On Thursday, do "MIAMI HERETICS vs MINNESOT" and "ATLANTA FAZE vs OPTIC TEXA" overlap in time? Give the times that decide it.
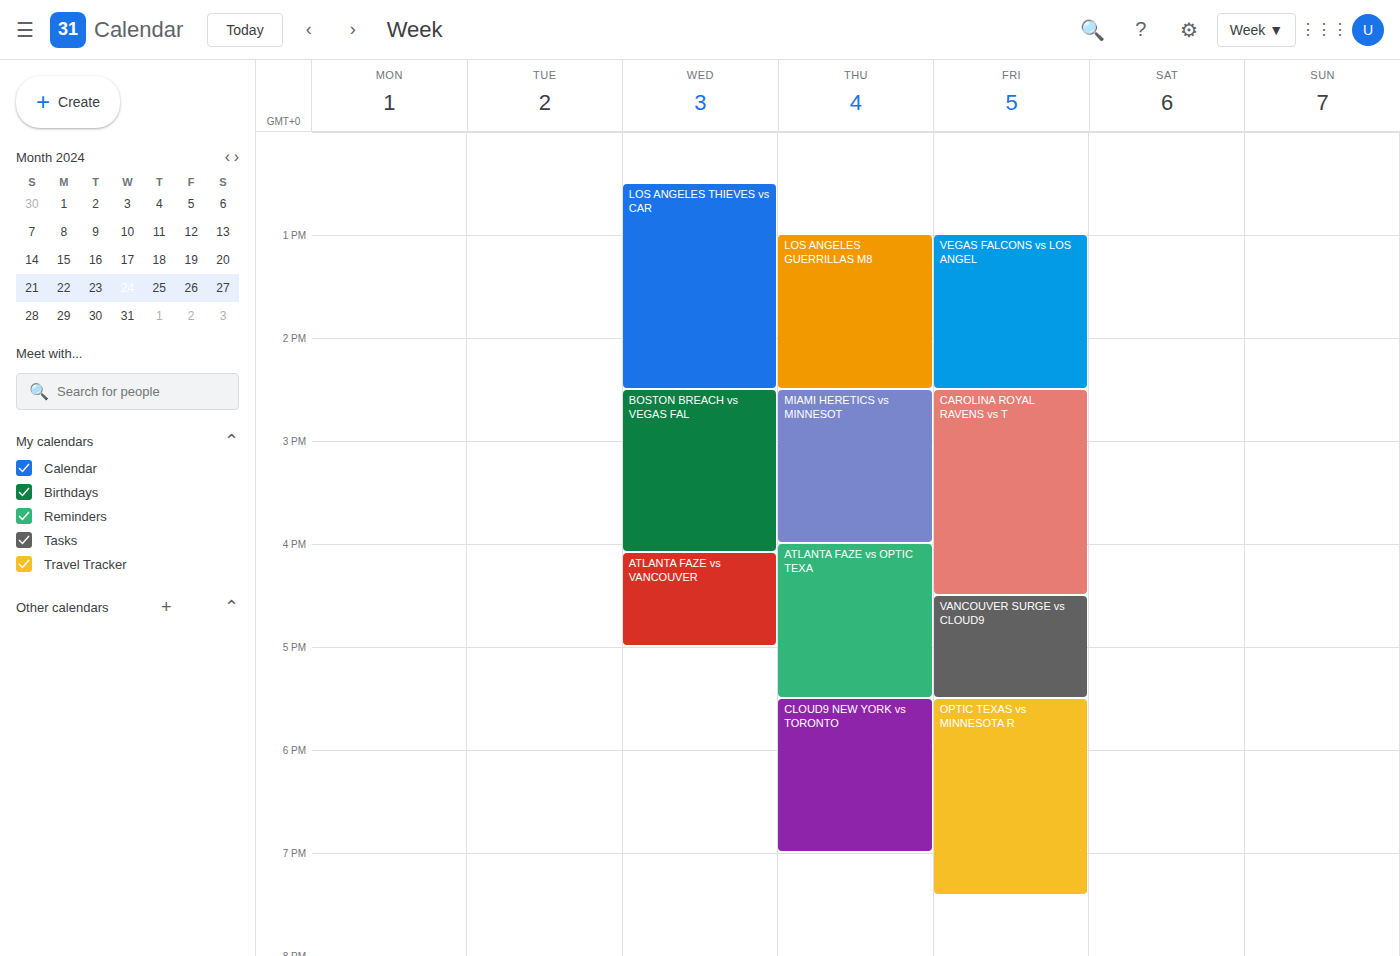
"MIAMI HERETICS vs MINNESOT" ends at 4:00 PM, exactly when "ATLANTA FAZE vs OPTIC TEXA" starts -- they touch but do not overlap.